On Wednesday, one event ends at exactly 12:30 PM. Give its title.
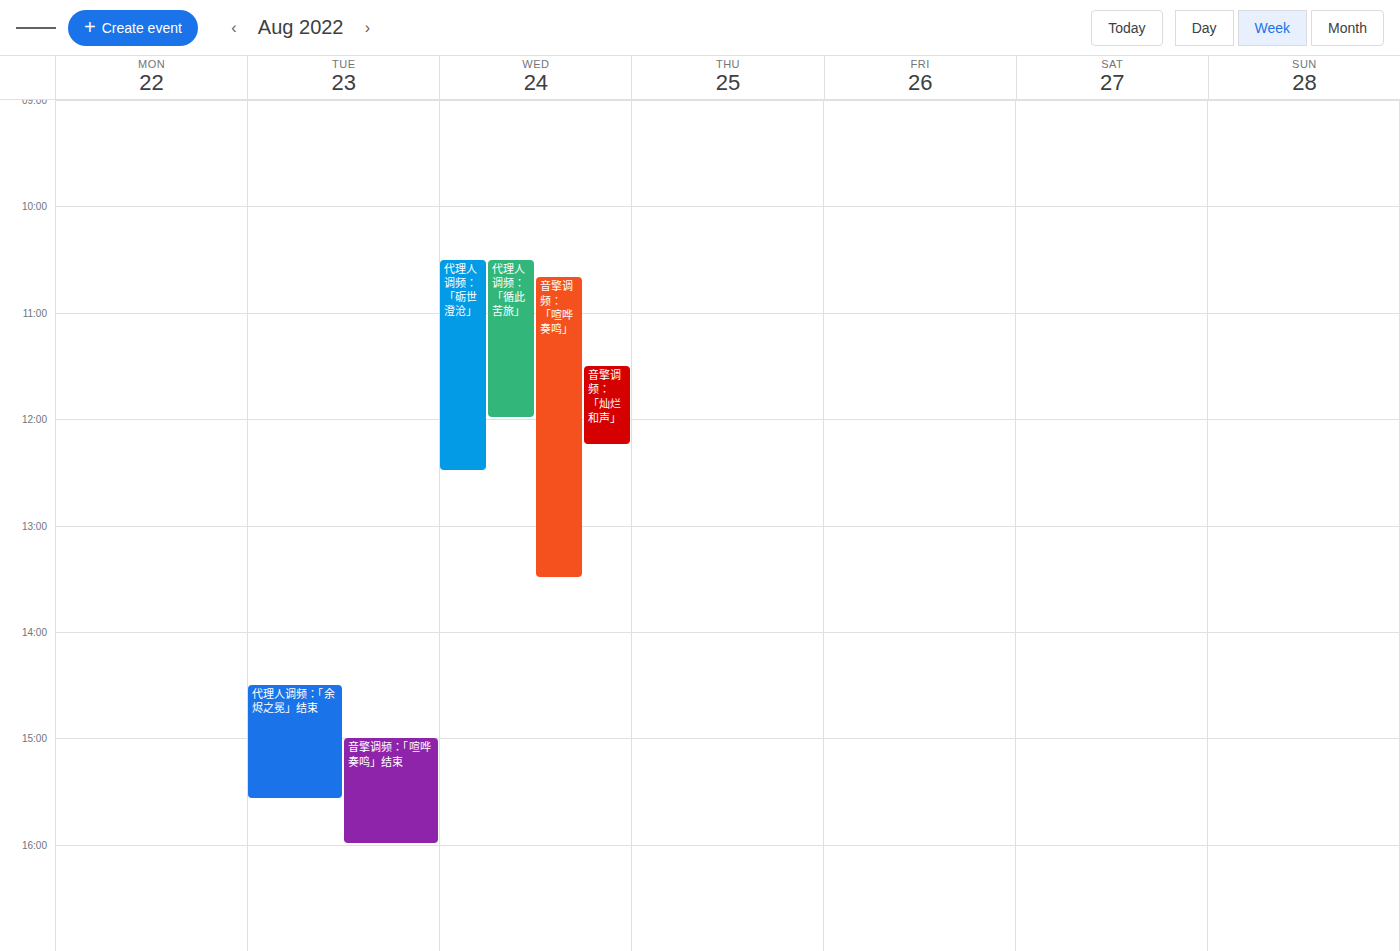
"代理人调频：「砺世澄沧」"